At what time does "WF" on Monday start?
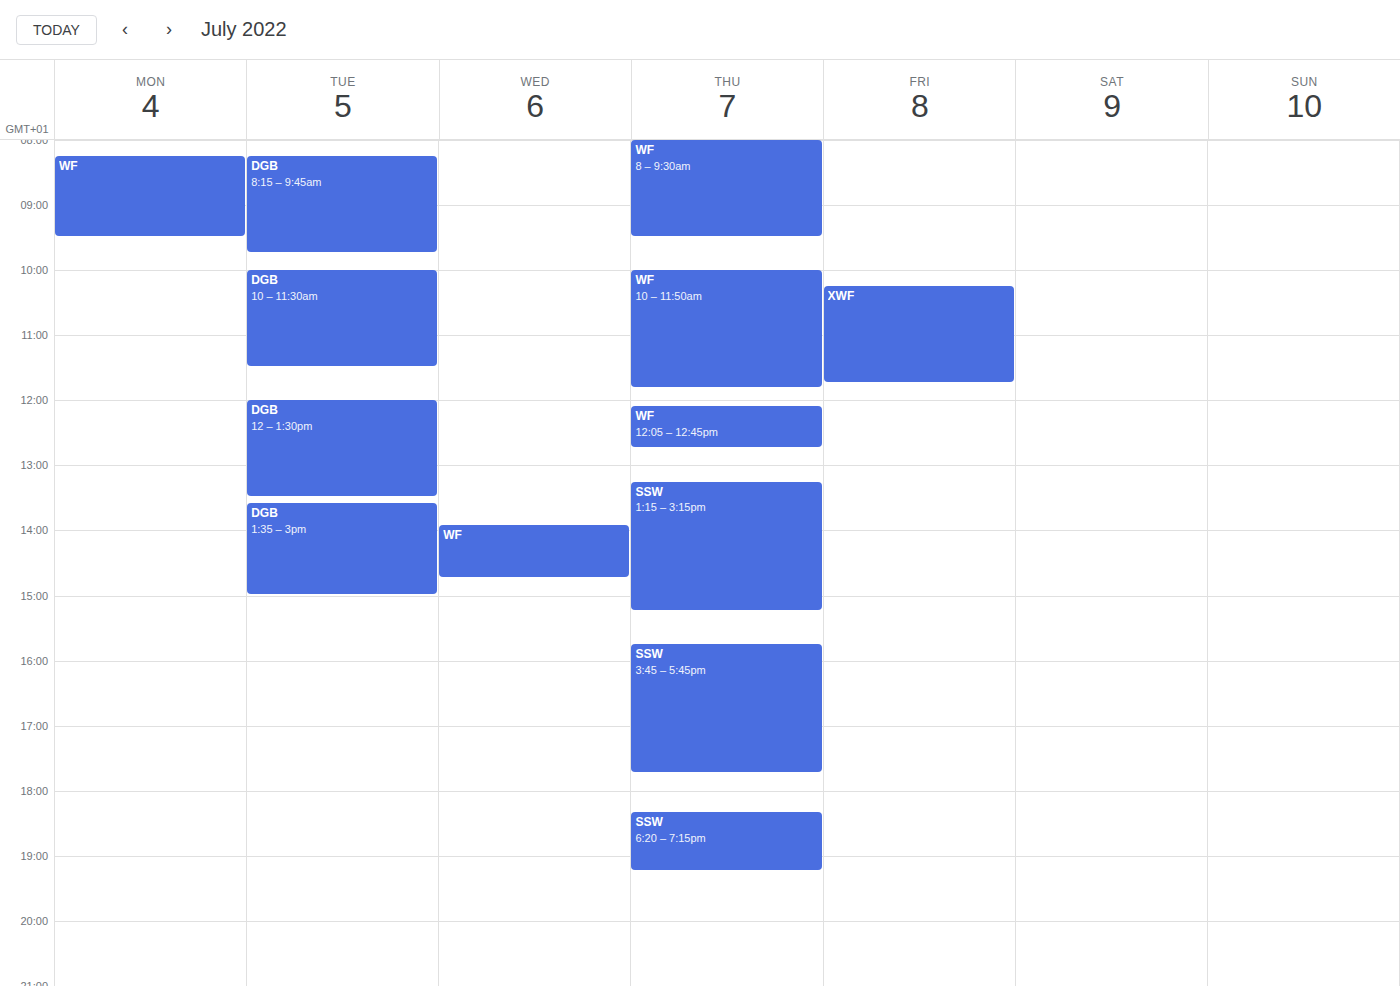
8:15 AM